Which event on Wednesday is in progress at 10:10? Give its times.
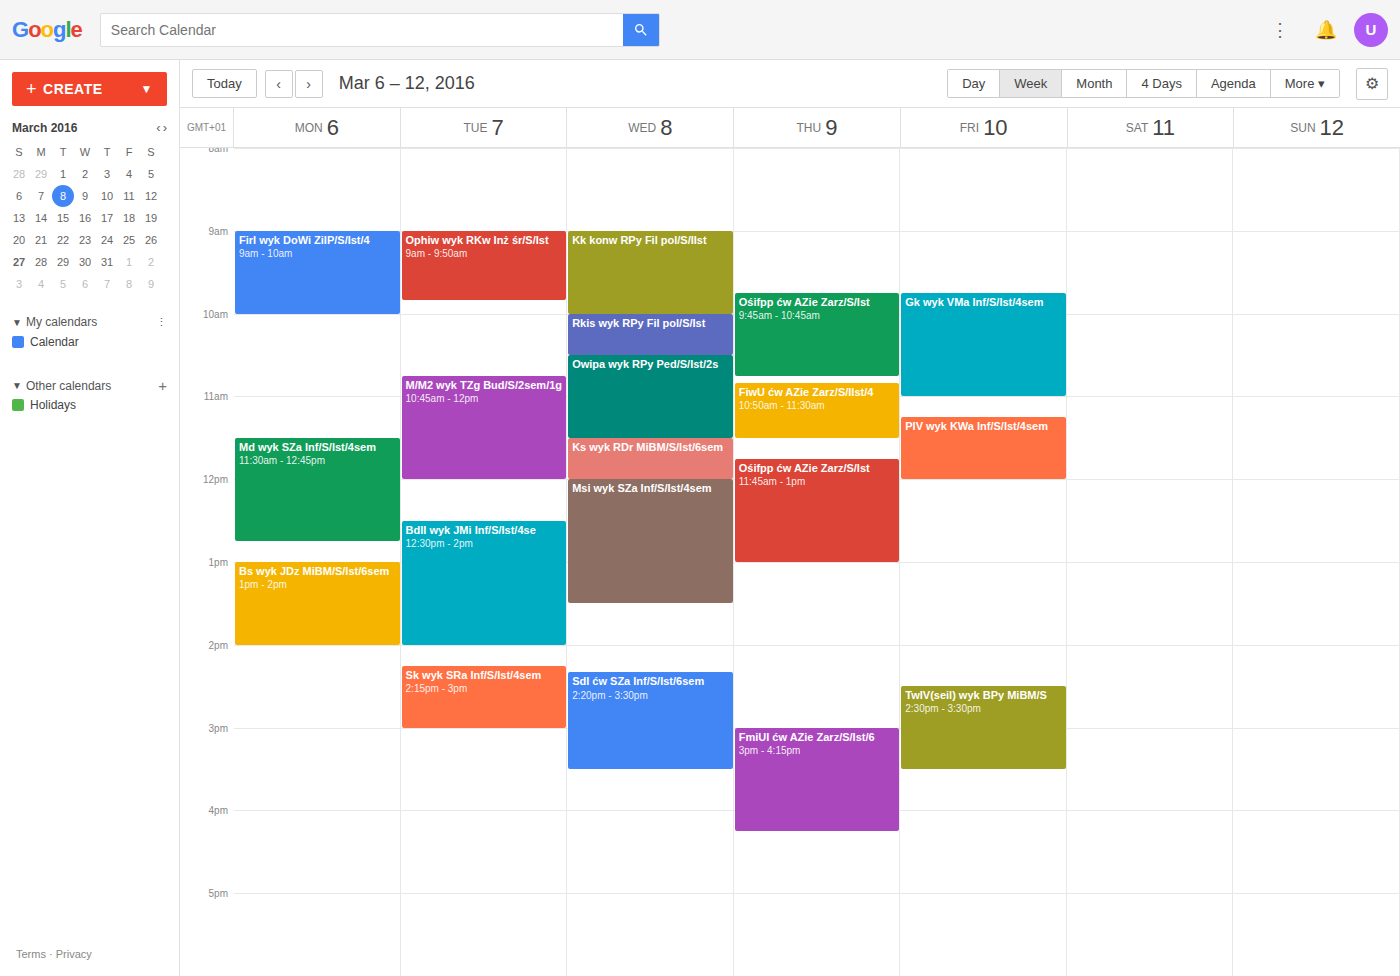
"Rkis wyk RPy Fil pol/S/Ist", 10:00 to 10:30